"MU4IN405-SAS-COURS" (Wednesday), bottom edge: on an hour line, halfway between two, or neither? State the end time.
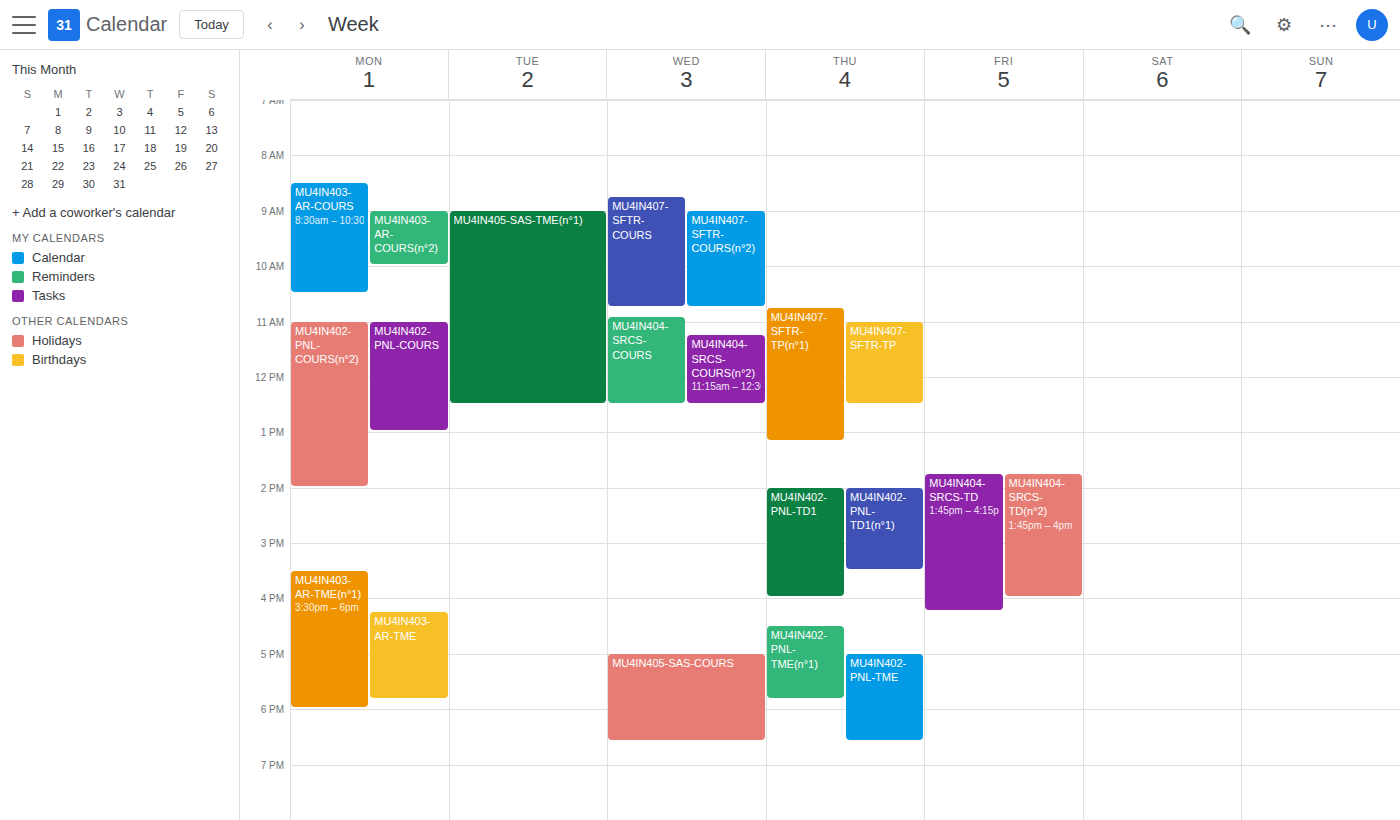
6:35 PM -- neither: 35 minutes below the 6 PM line and 25 minutes above the 7 PM line.